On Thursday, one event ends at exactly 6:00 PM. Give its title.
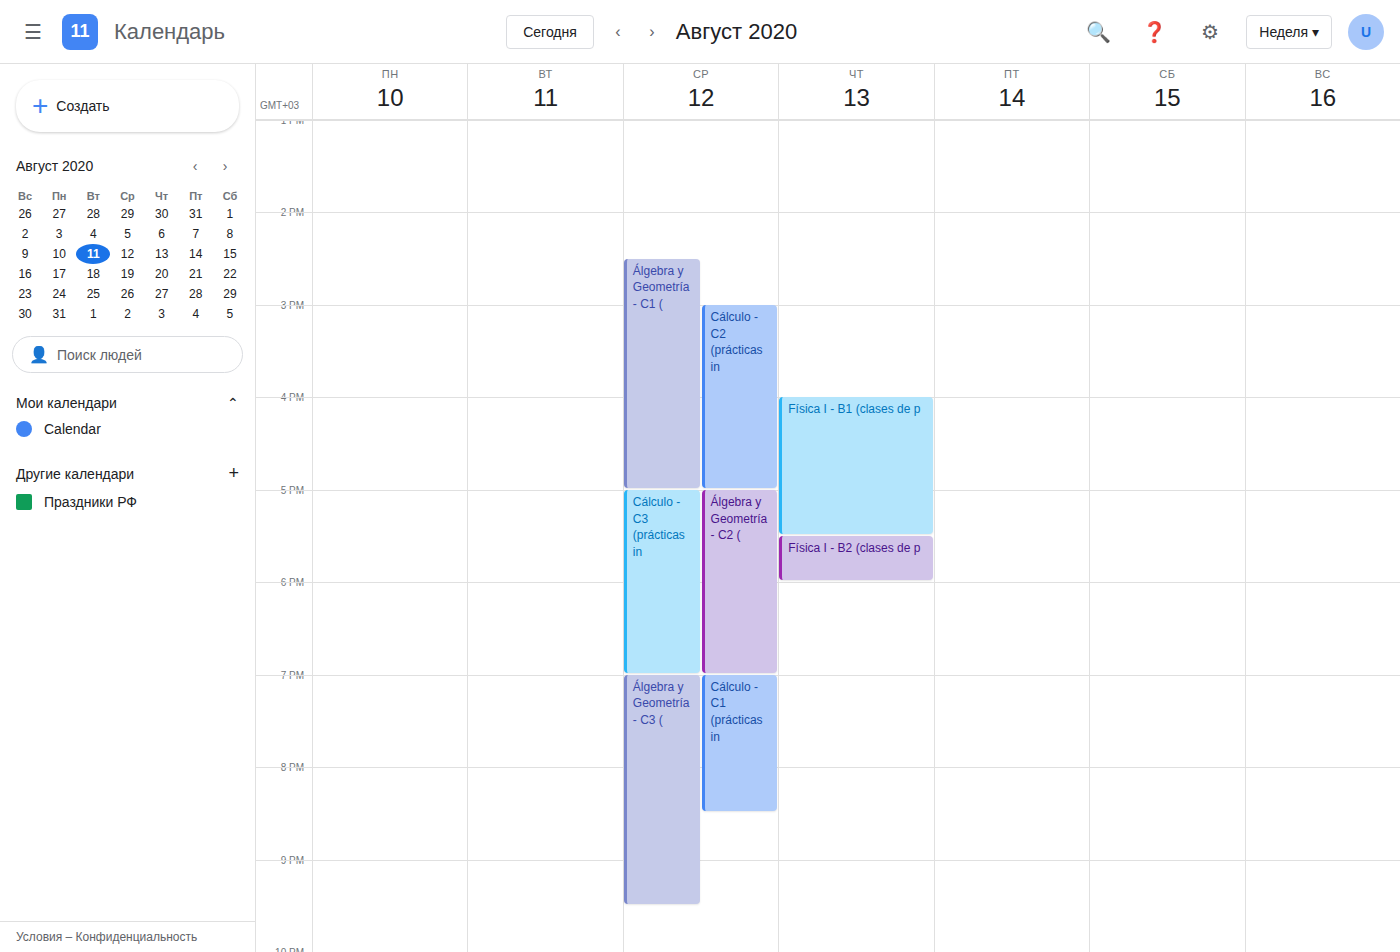
"Física I - B2 (clases de p"